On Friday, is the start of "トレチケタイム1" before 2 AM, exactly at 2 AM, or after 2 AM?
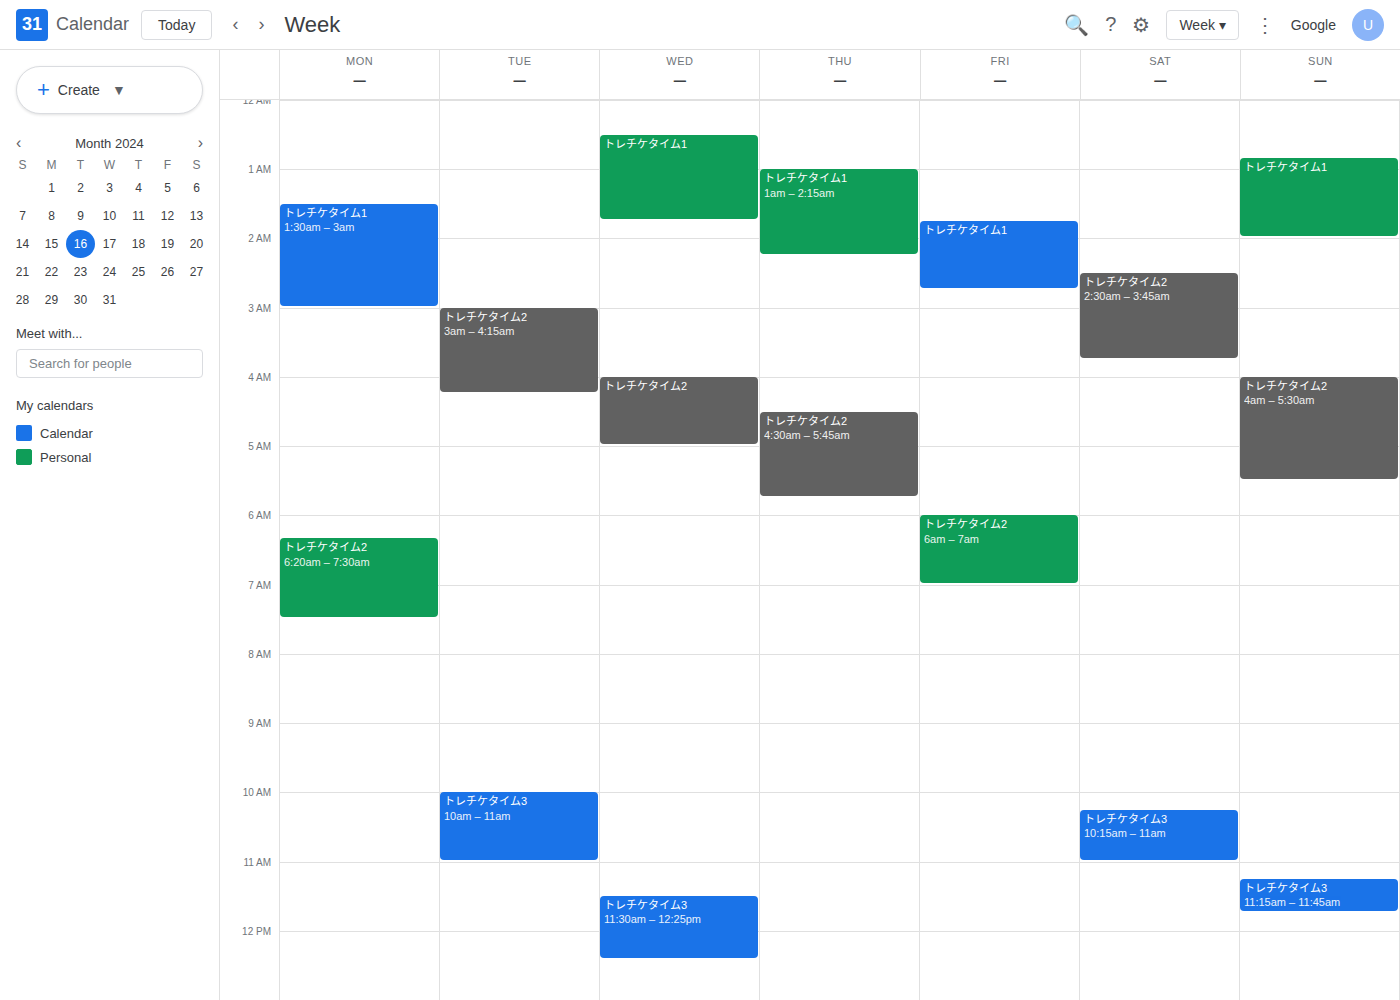
1:45 AM -- before 2 AM, 15 minutes above the 2 AM line.